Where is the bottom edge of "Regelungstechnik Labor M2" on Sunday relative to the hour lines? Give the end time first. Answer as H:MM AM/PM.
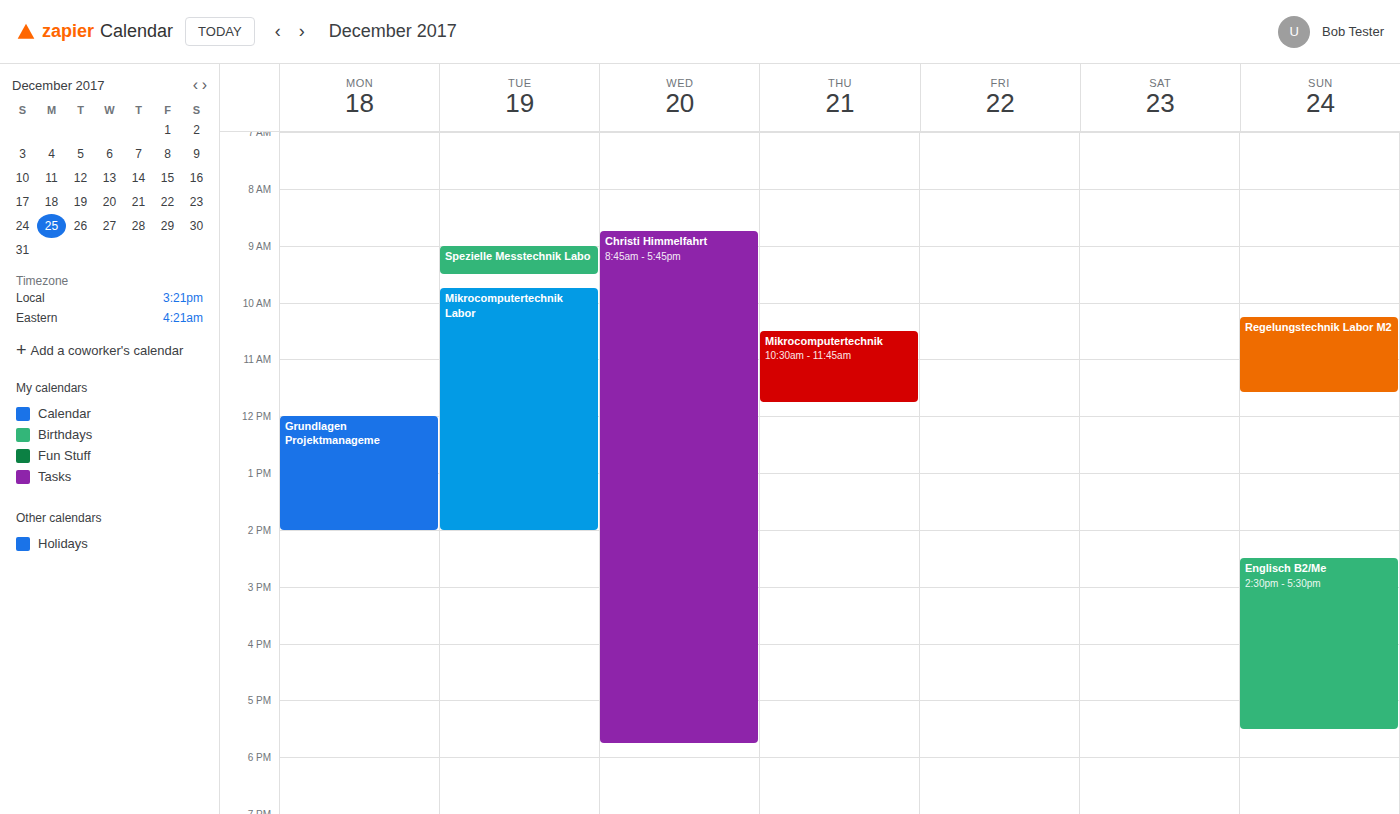
11:35 AM -- neither: 35 minutes below the 11 AM line and 25 minutes above the 12 PM line.